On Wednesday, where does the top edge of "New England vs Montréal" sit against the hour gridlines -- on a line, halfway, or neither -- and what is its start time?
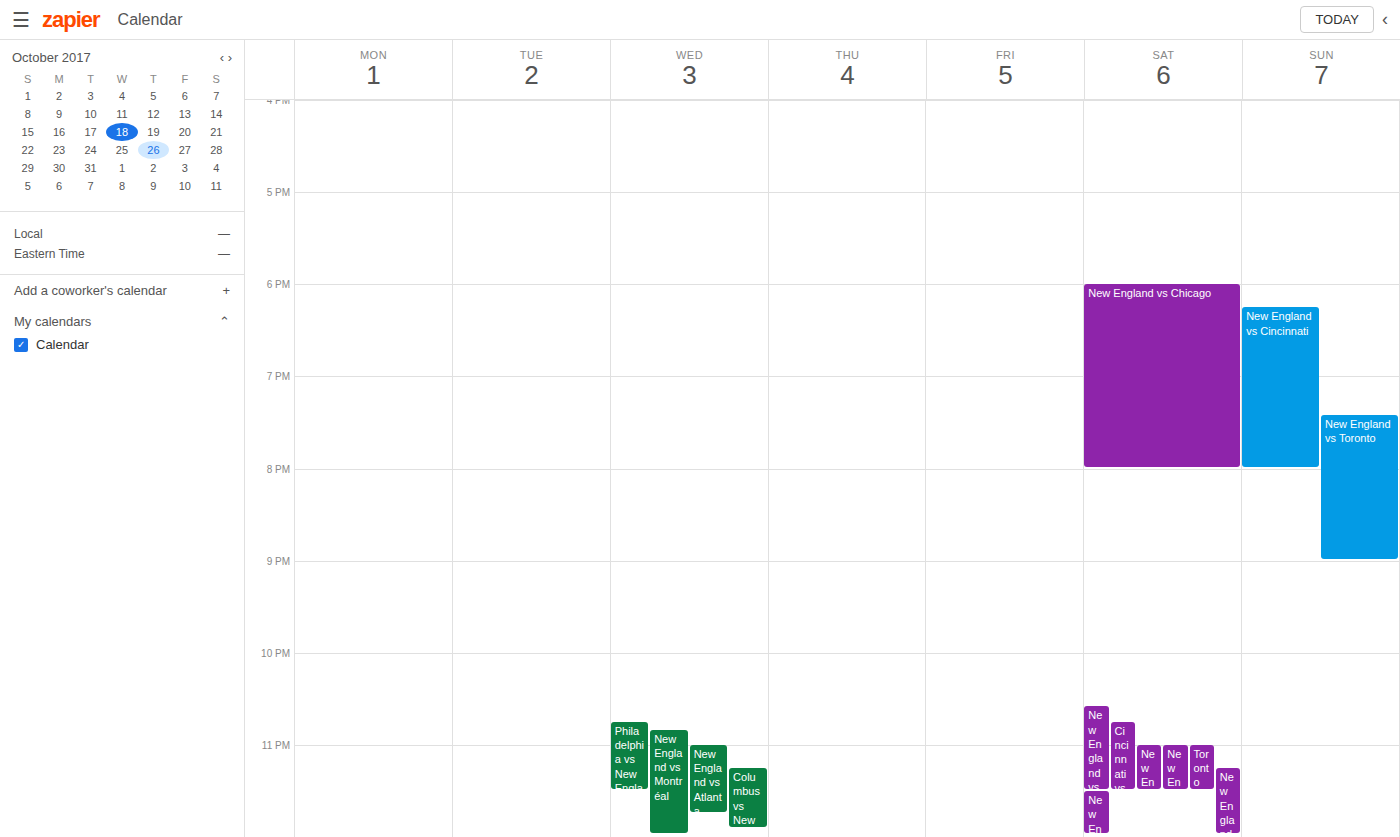
10:50 PM -- neither: 50 minutes below the 10 PM line and 10 minutes above the 11 PM line.